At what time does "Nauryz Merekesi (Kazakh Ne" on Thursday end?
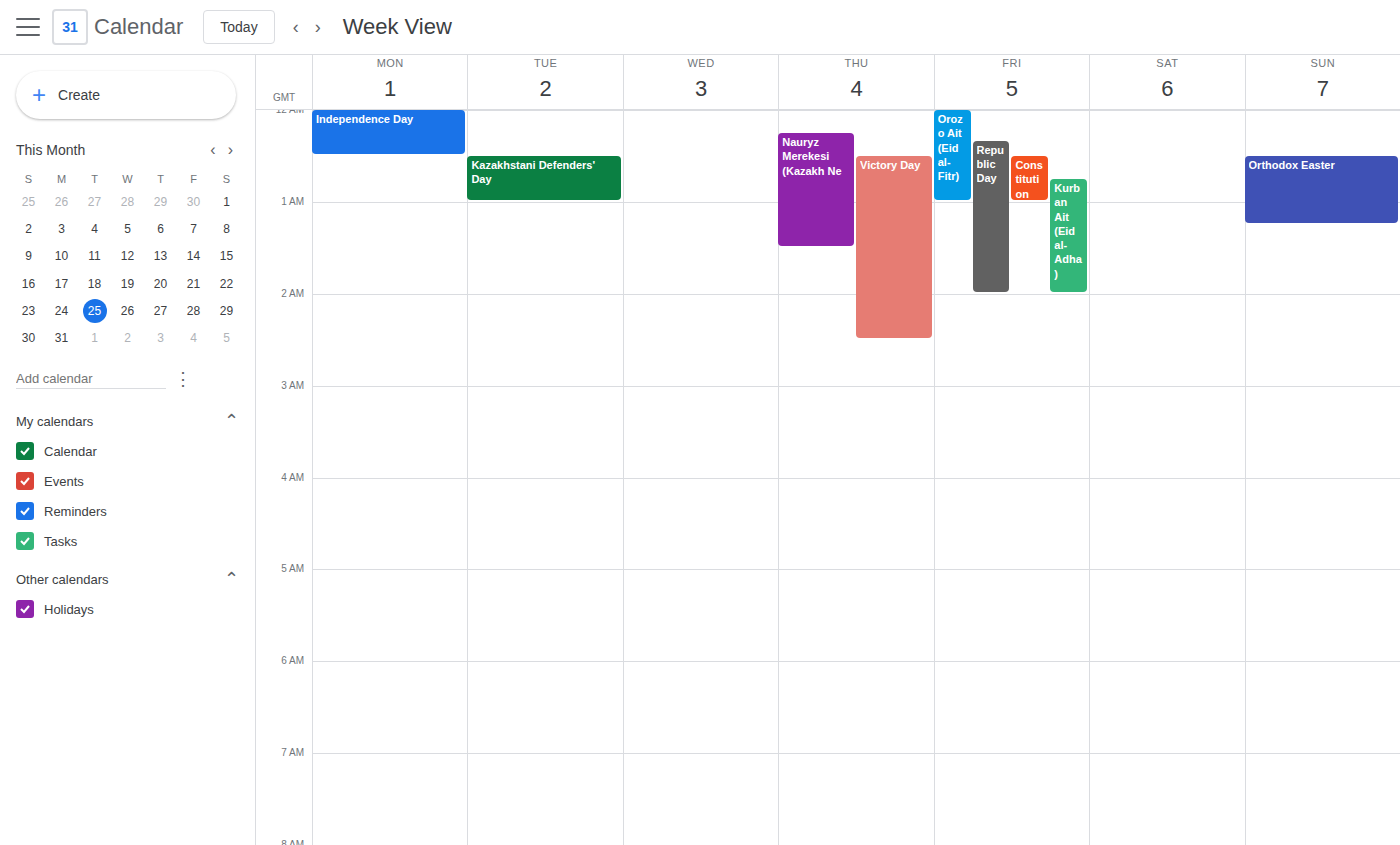
1:30 AM